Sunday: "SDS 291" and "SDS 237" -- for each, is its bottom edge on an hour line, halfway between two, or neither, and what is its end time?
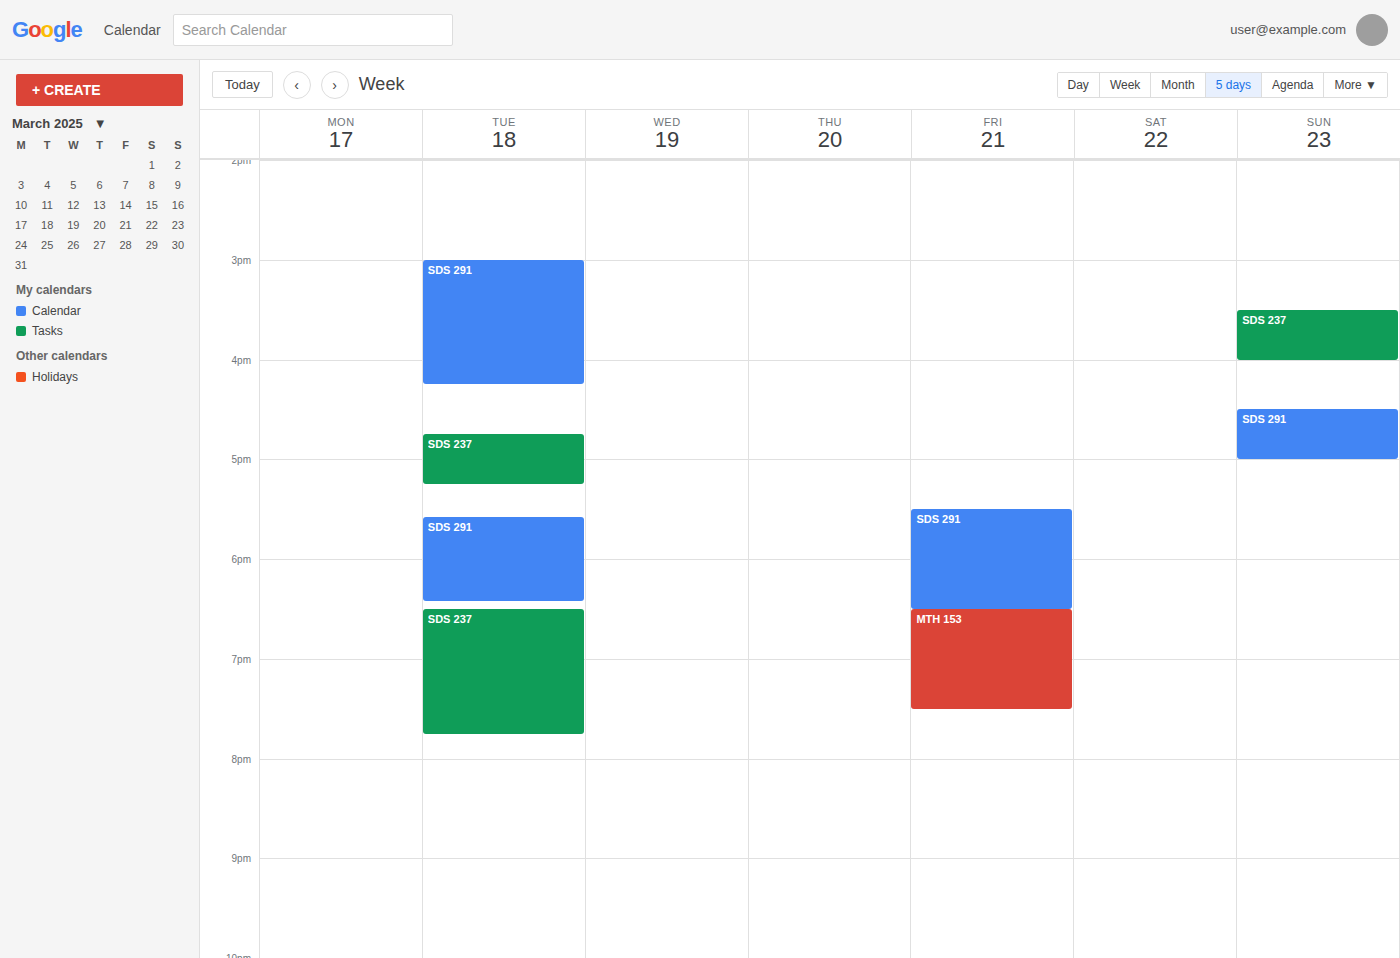
"SDS 291": 5:00 PM, exactly on the 5 PM line. "SDS 237": 4:00 PM, exactly on the 4 PM line.